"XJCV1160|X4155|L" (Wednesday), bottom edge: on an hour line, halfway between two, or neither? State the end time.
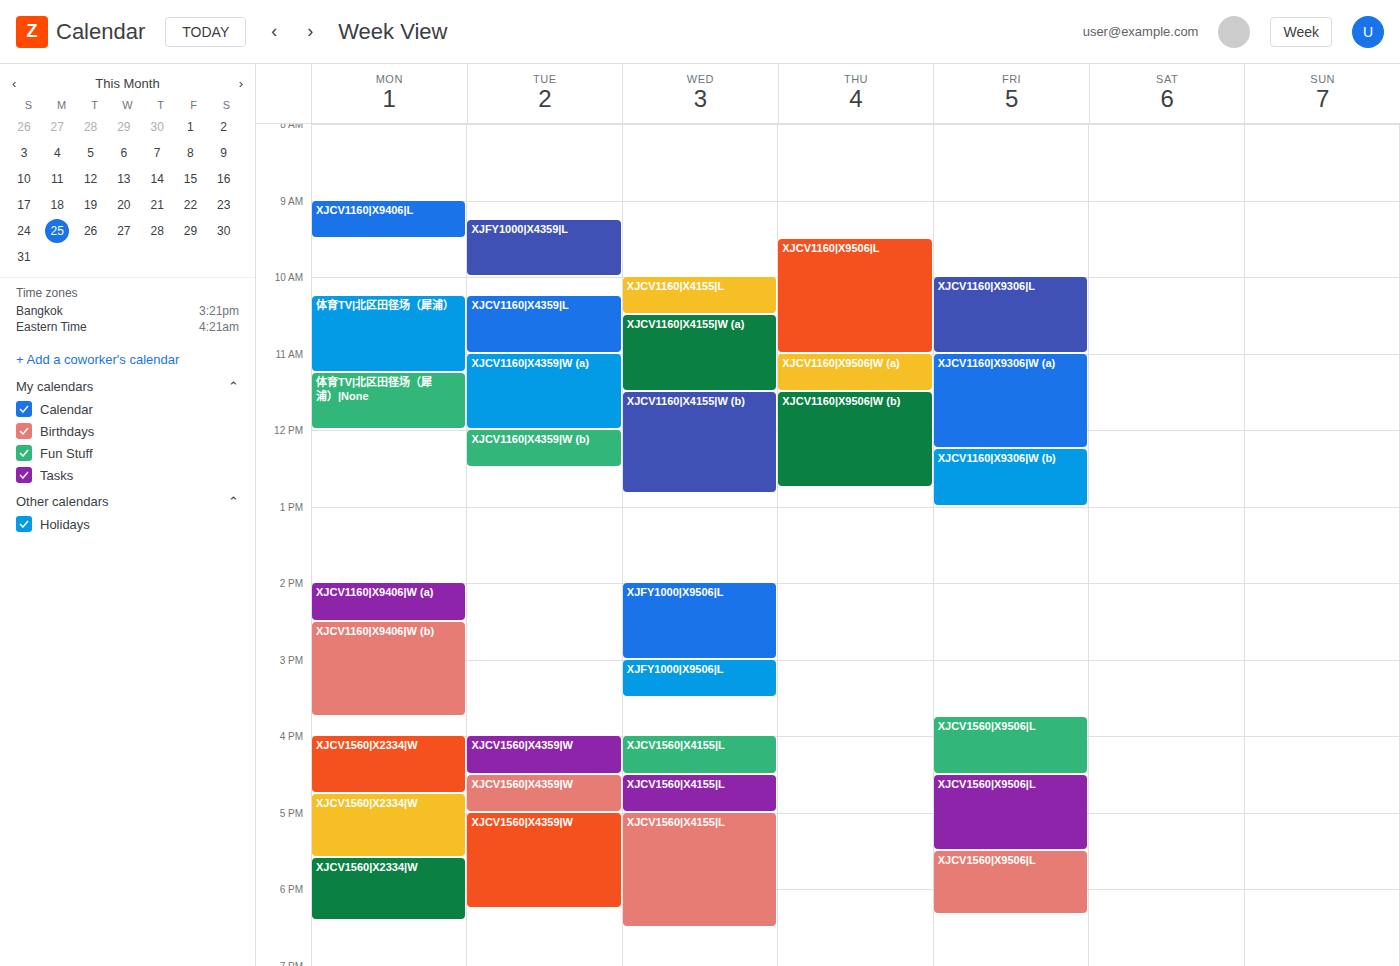
10:30 AM -- halfway between the 10 AM and 11 AM lines.